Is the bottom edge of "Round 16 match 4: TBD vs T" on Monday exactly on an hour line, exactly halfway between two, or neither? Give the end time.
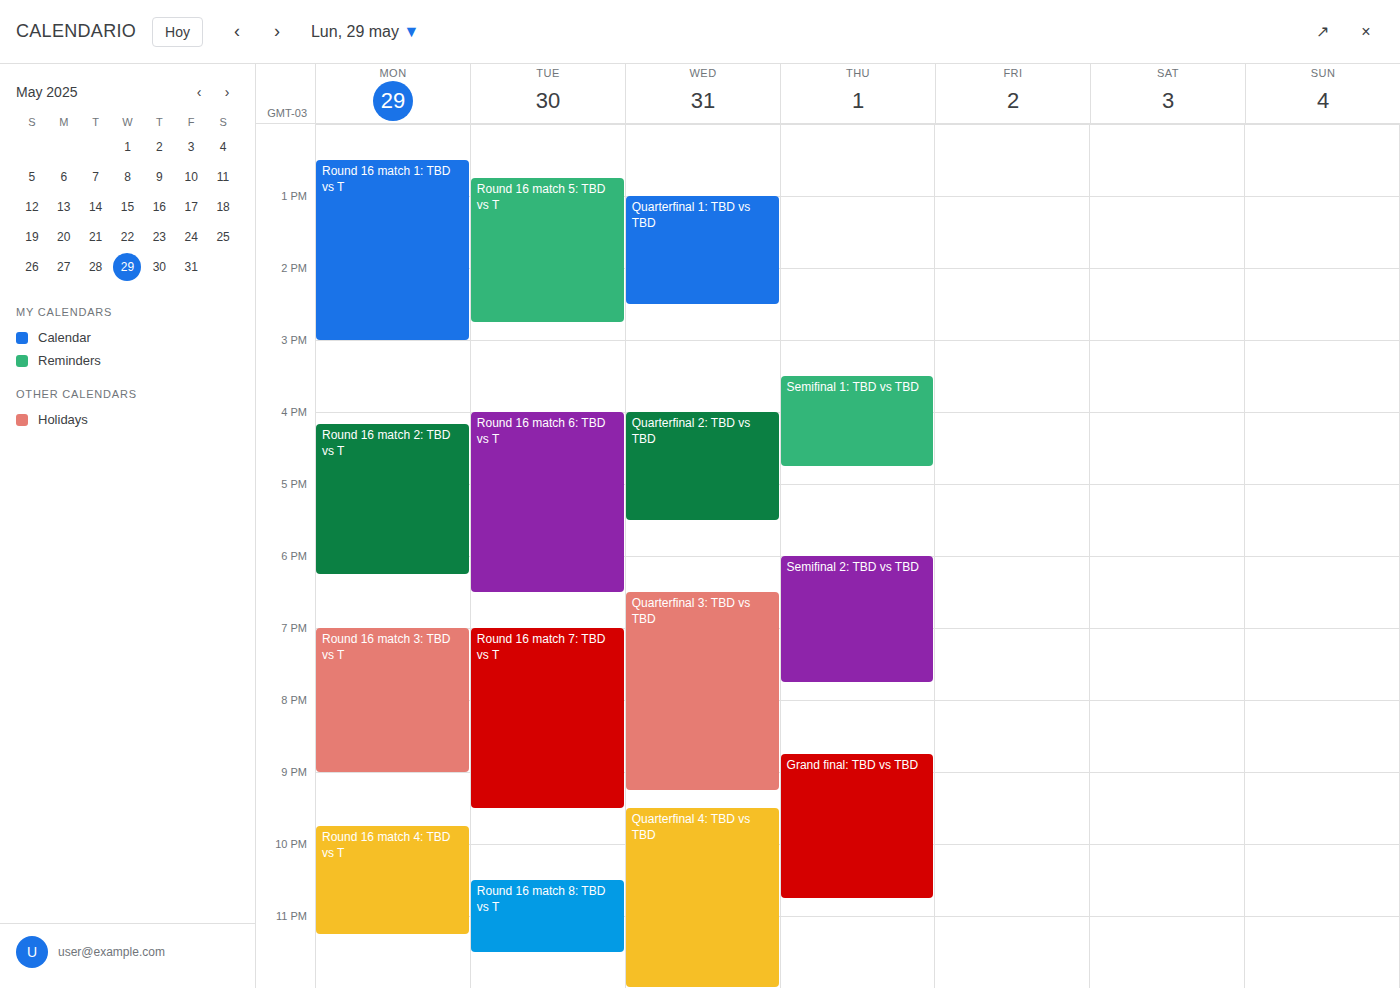
11:15 PM -- neither: a quarter of the way from the 11 PM line to the 12 AM line.